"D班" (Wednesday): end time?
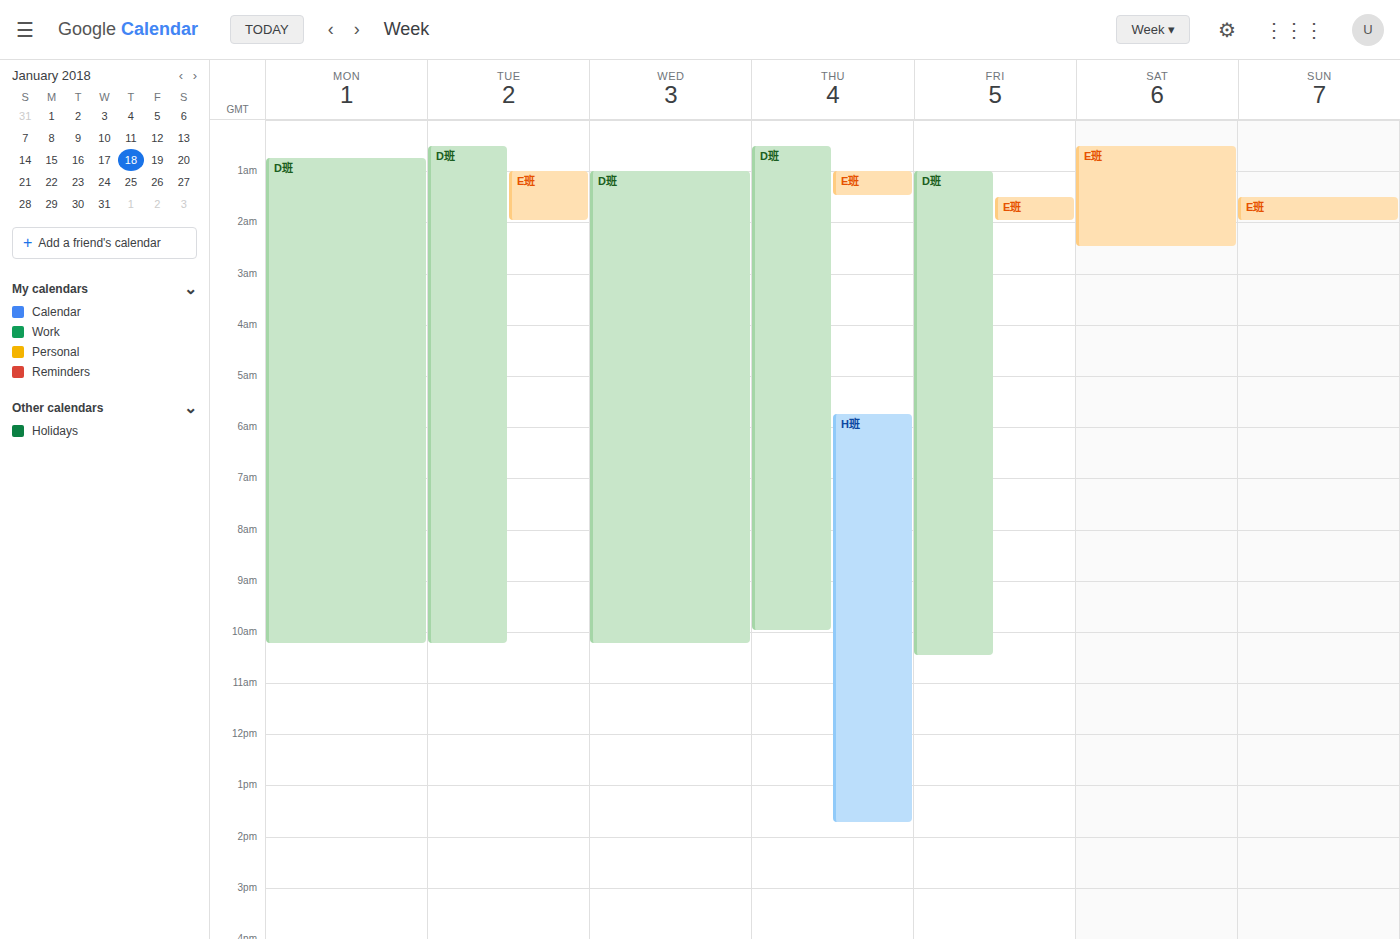
10:15 AM